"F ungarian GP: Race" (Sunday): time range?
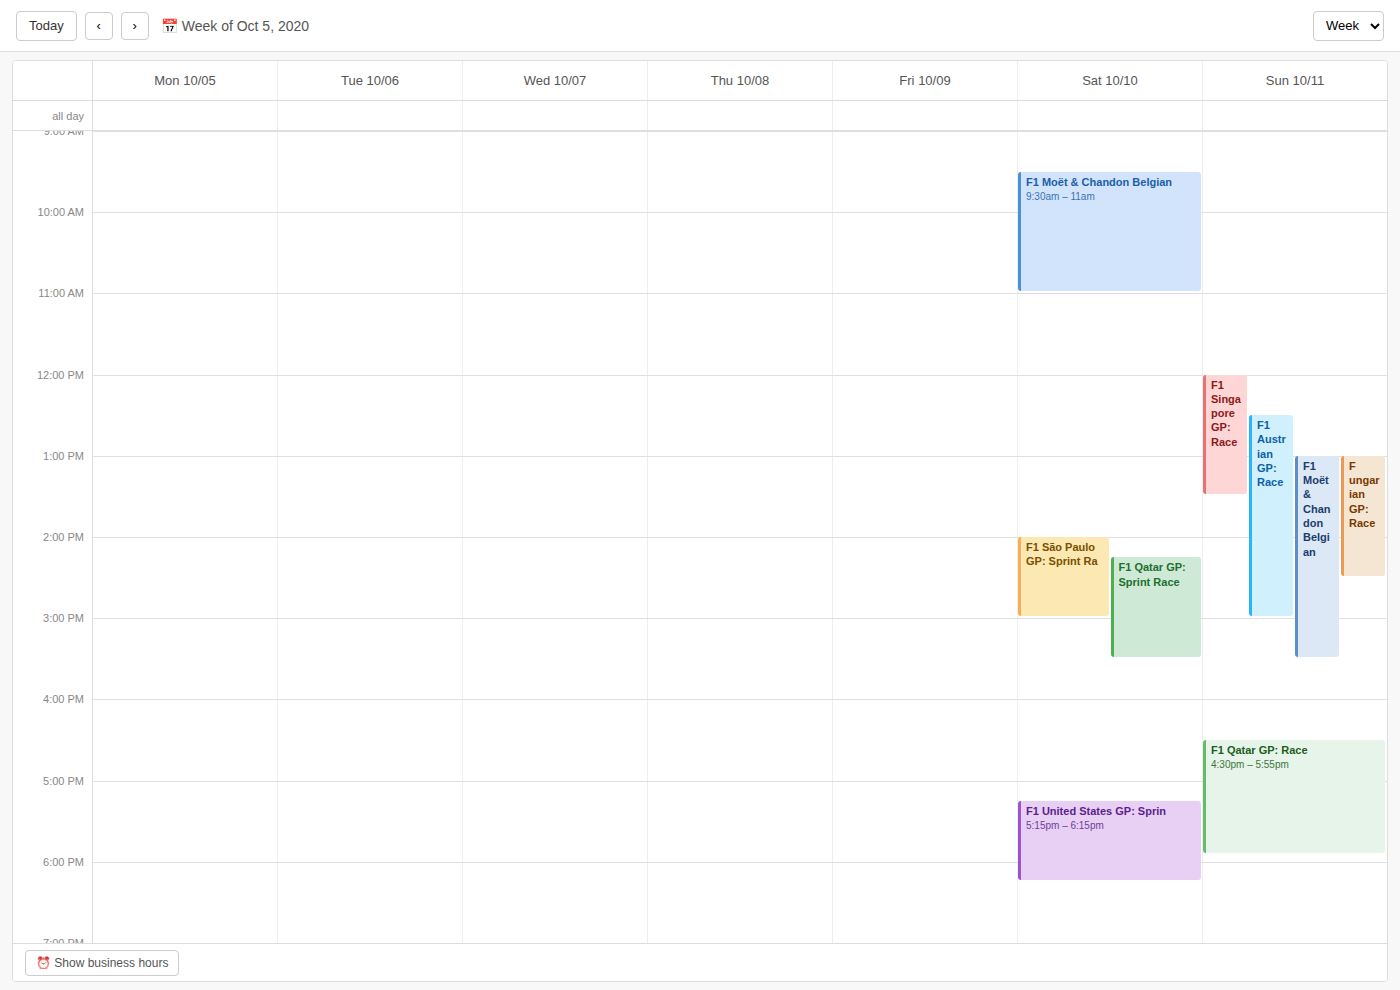
1:00 PM to 2:30 PM